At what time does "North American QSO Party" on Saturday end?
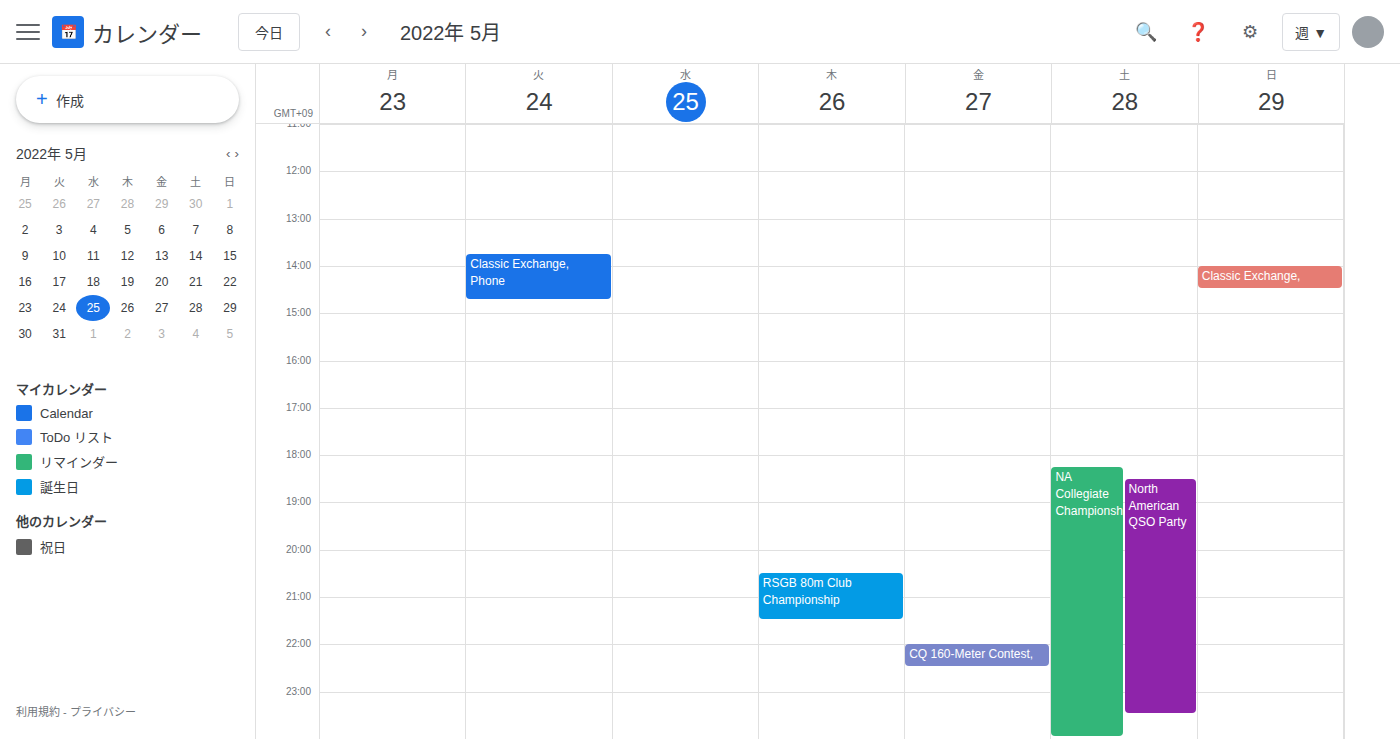
11:30 PM